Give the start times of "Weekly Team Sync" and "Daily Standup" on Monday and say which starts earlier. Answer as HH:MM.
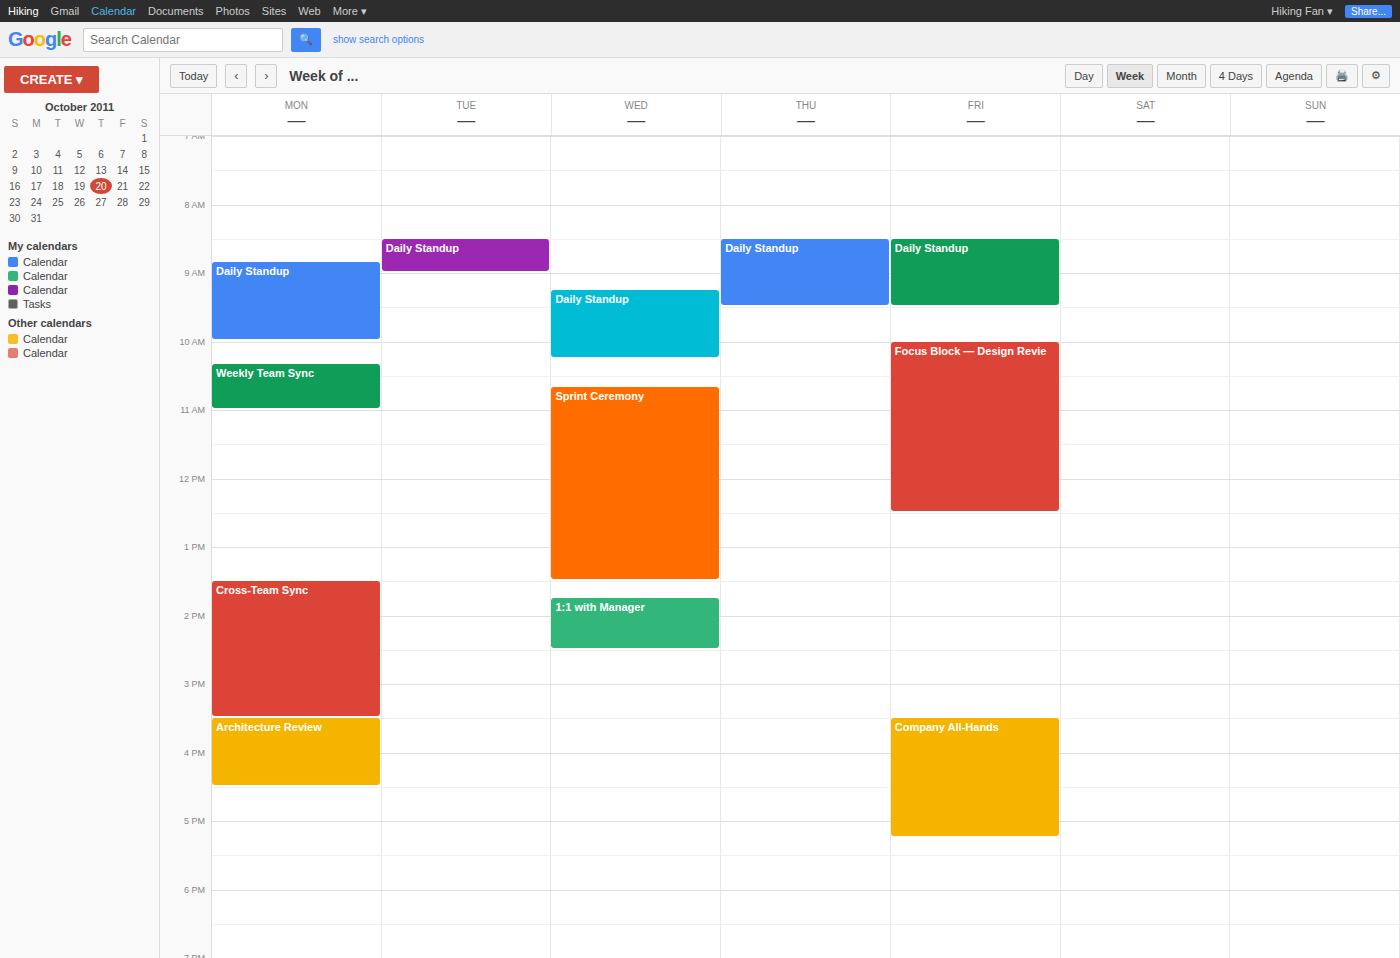
"Daily Standup" 08:50; "Weekly Team Sync" 10:20.